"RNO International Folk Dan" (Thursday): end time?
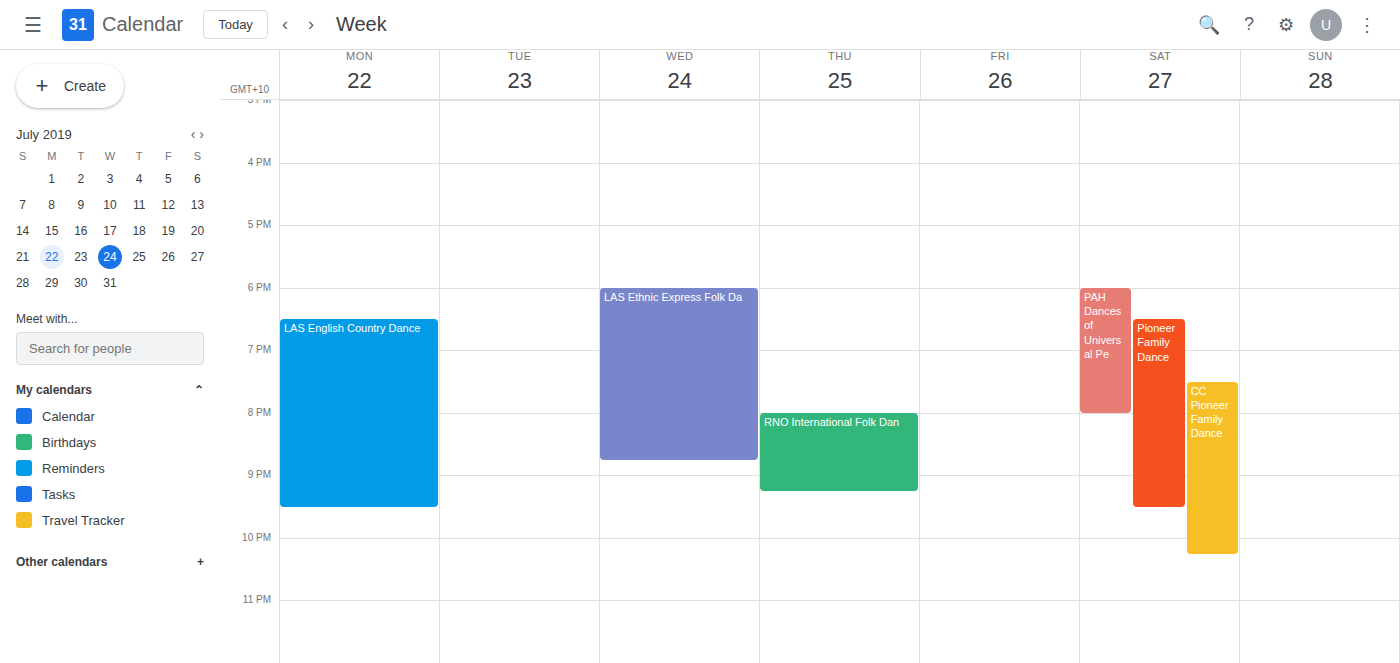
9:15 PM